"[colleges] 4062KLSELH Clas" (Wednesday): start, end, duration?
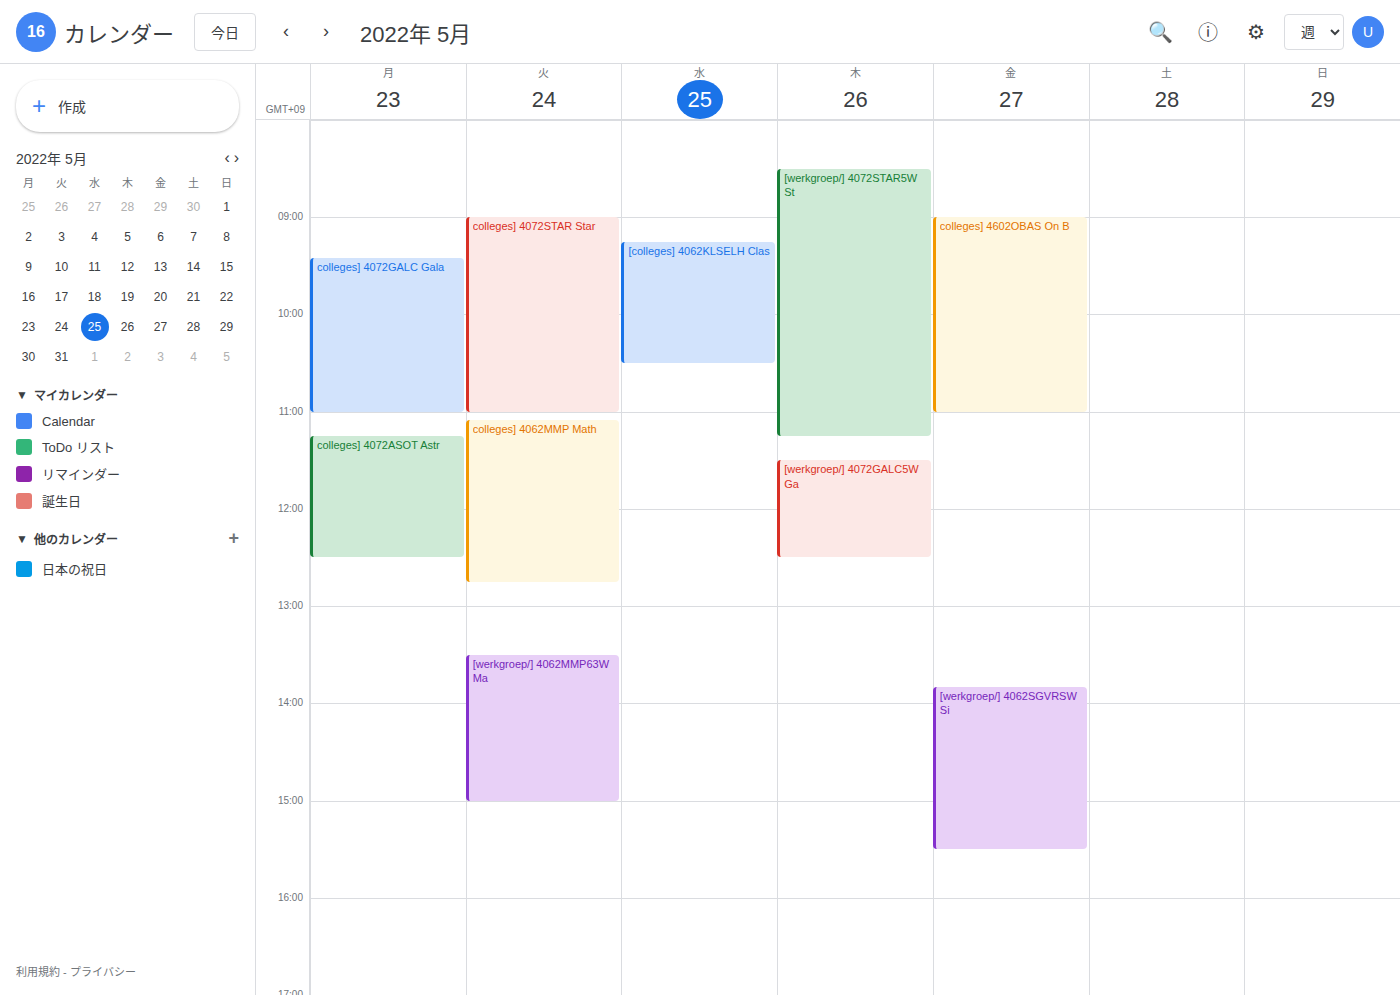
9:15 AM to 10:30 AM, 1 hour 15 minutes